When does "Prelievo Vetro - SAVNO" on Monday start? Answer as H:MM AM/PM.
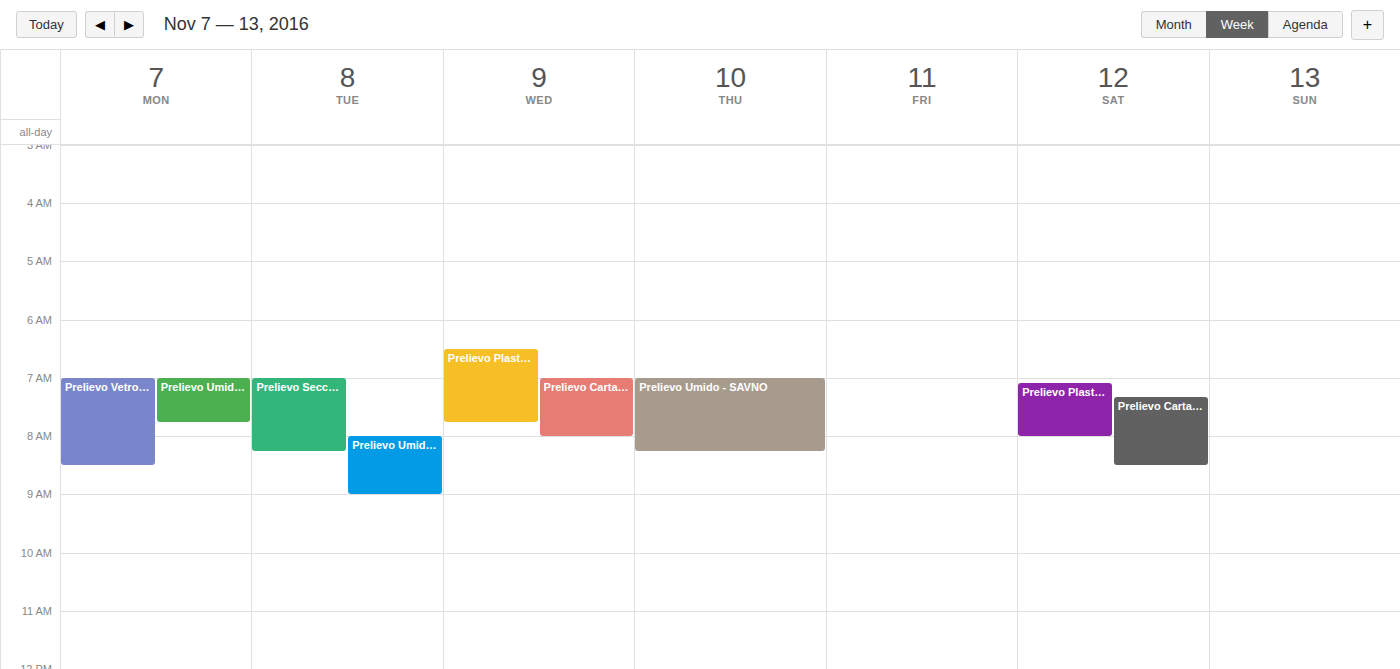
7:00 AM